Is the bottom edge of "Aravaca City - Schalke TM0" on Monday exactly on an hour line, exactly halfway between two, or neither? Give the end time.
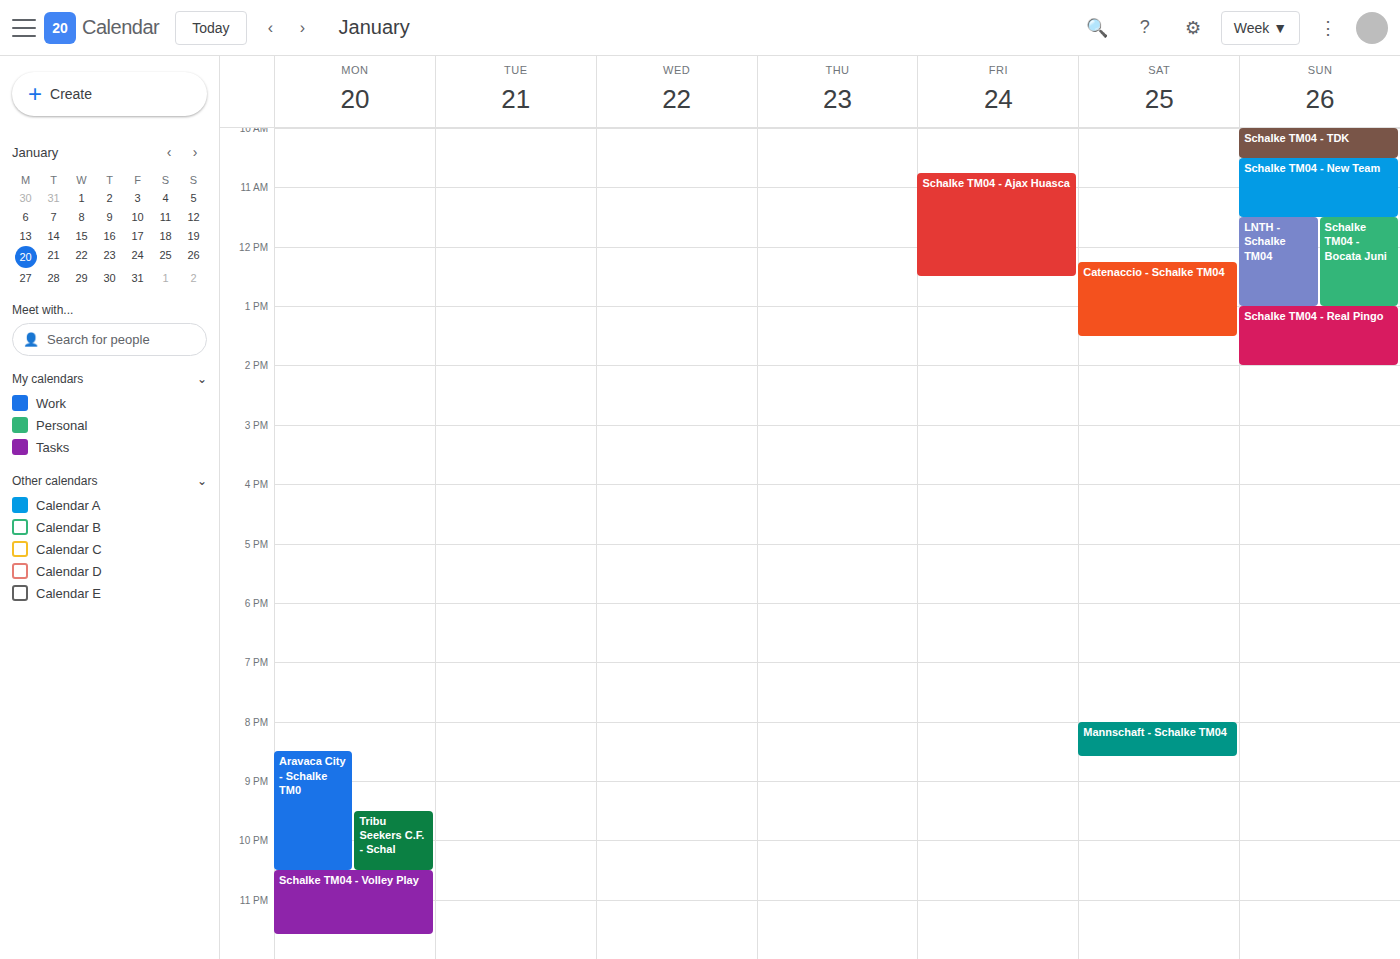
10:30 PM -- halfway between the 10 PM and 11 PM lines.